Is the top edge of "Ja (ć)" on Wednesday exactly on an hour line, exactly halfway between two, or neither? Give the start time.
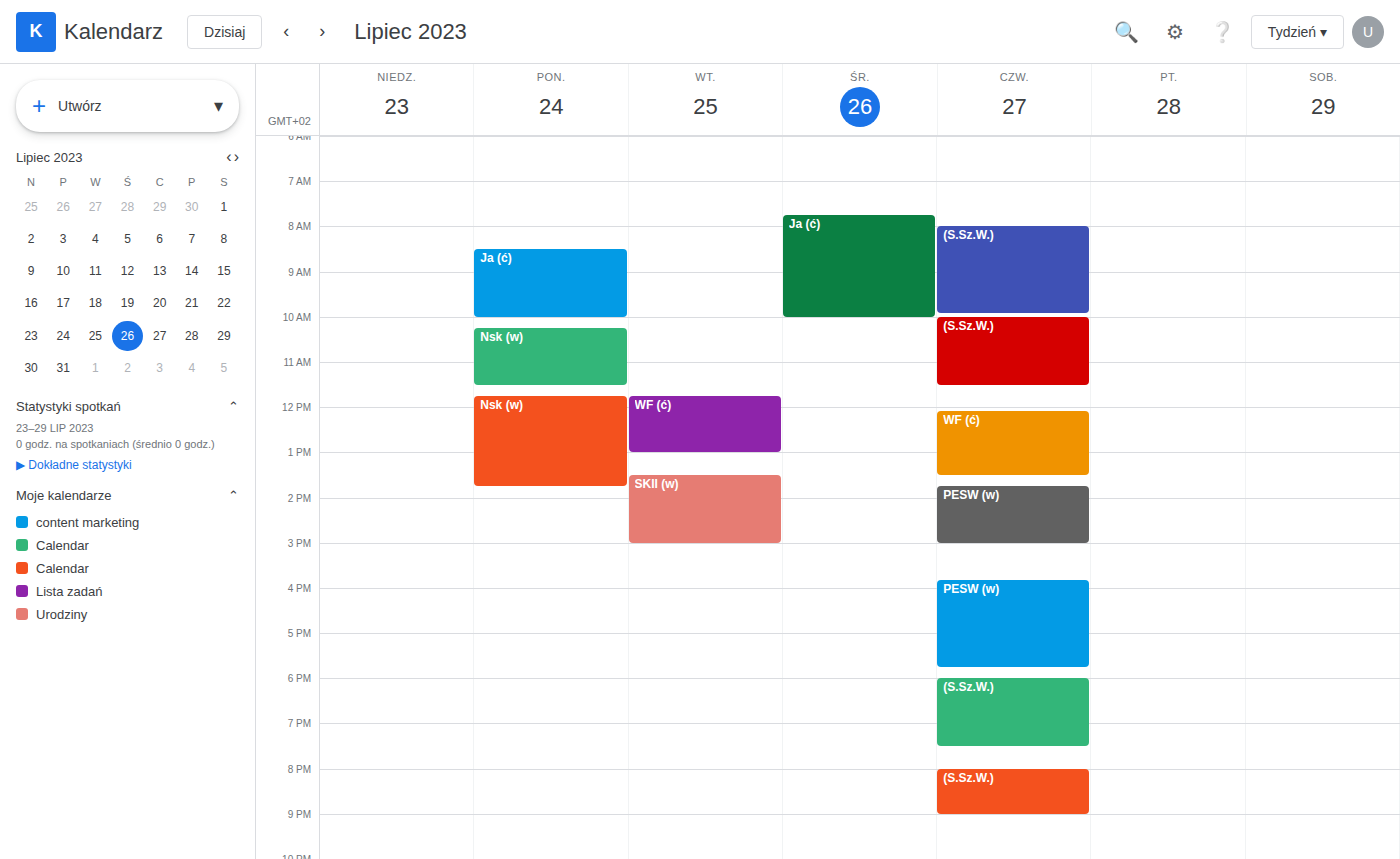
7:45 AM -- neither: three quarters of the way from the 7 AM line to the 8 AM line.